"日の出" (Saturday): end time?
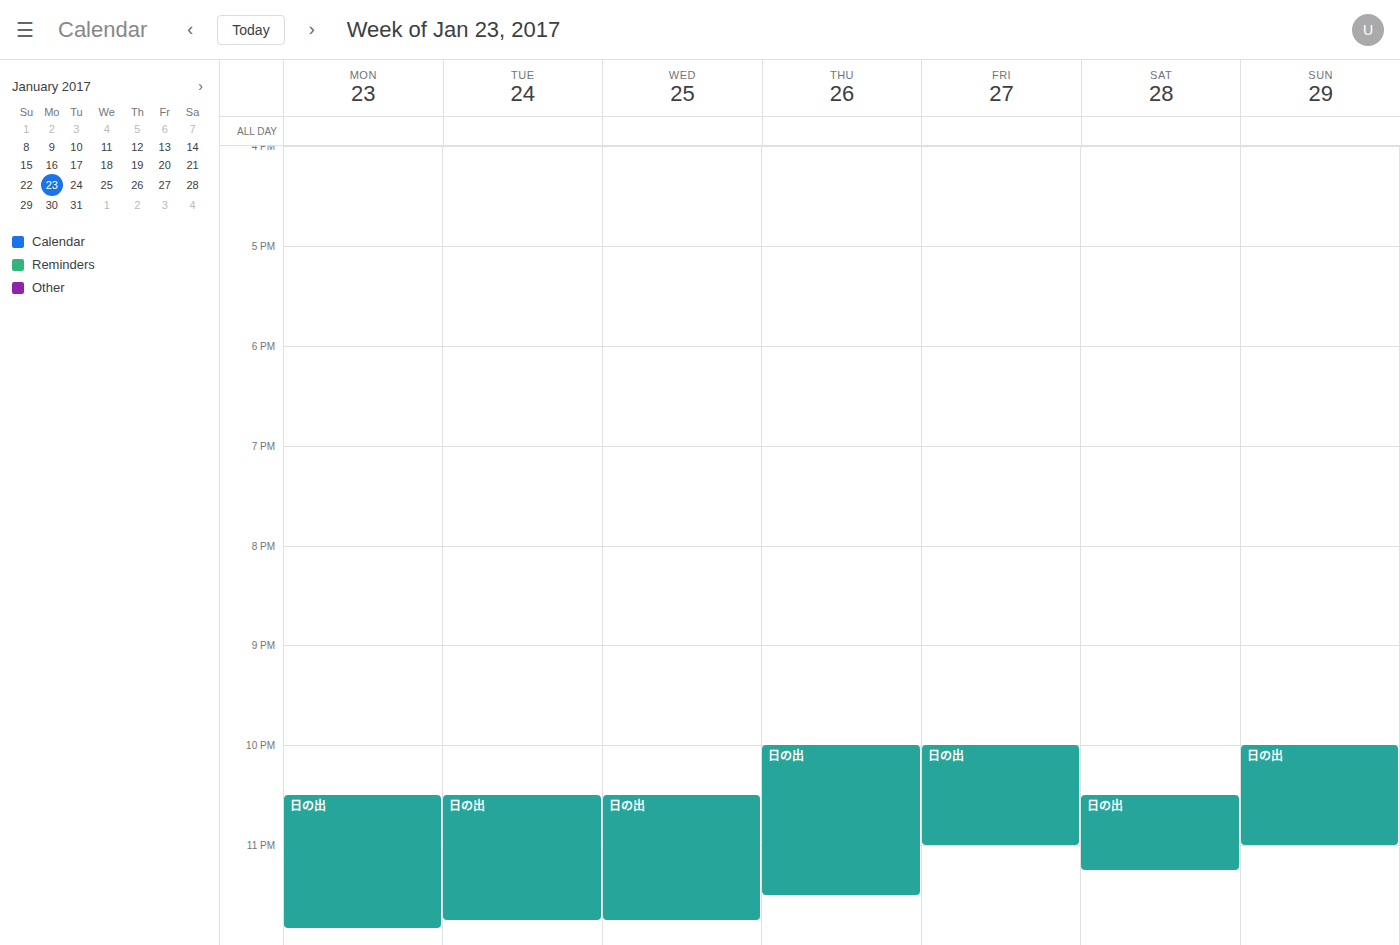
23:15